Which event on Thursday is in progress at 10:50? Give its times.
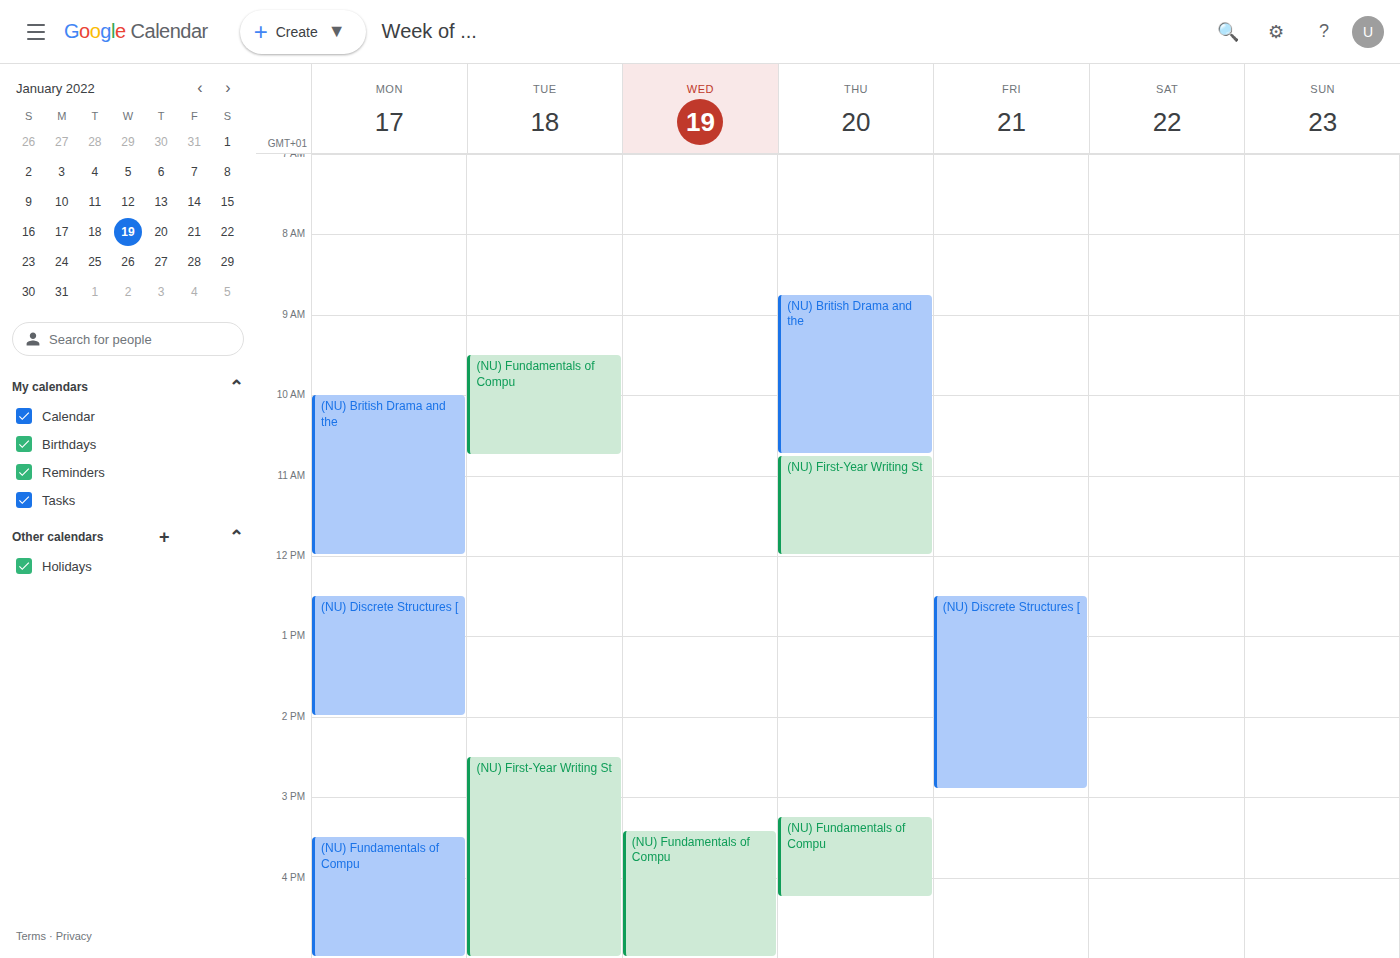
"(NU) First-Year Writing St", 10:45 to 12:00